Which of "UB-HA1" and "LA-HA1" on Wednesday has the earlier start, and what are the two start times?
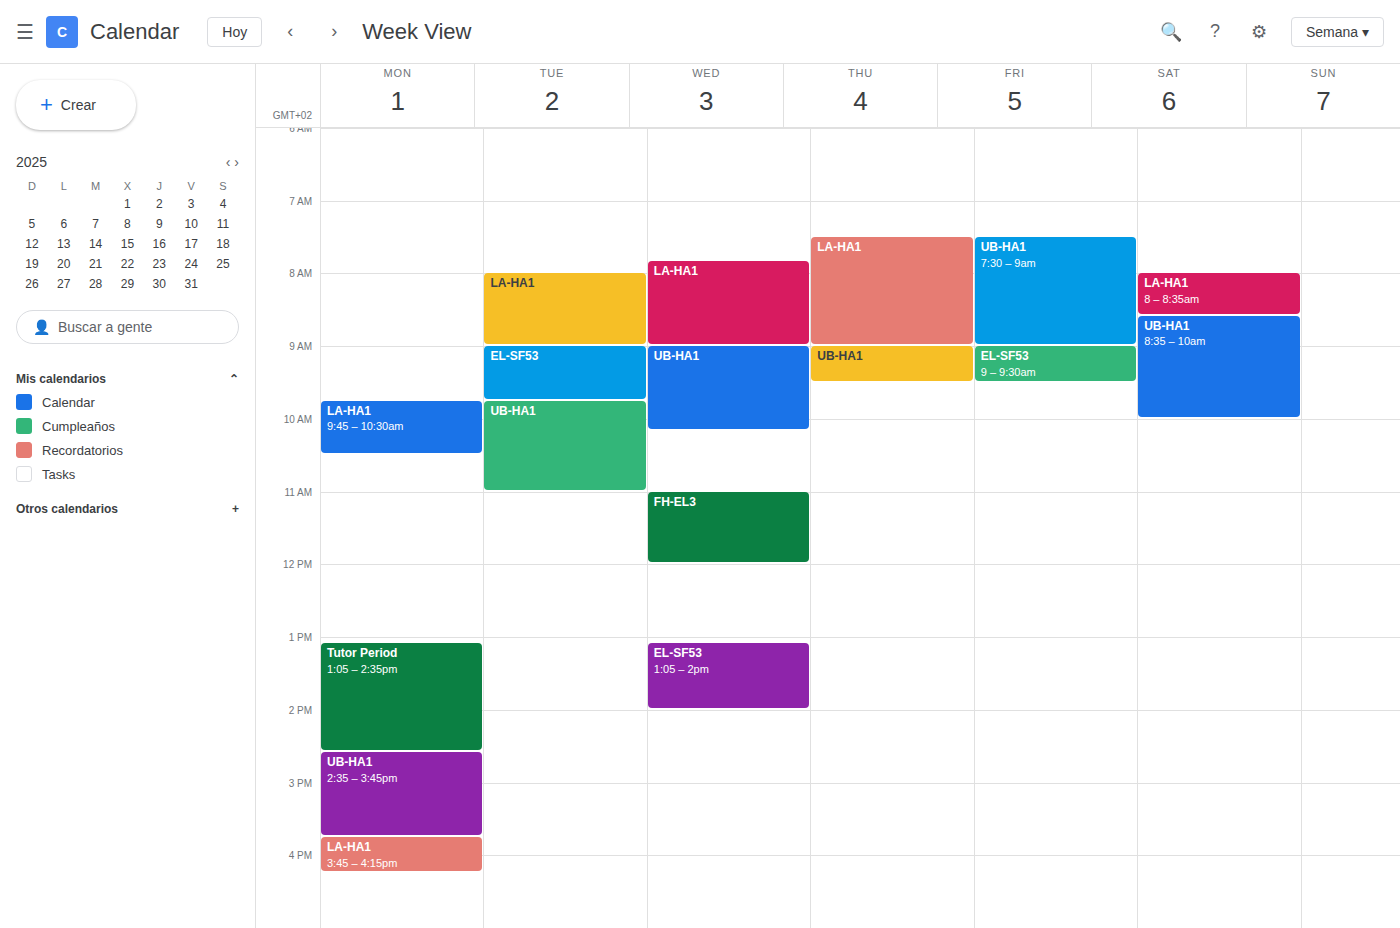
"LA-HA1" 7:50 AM; "UB-HA1" 9:00 AM.